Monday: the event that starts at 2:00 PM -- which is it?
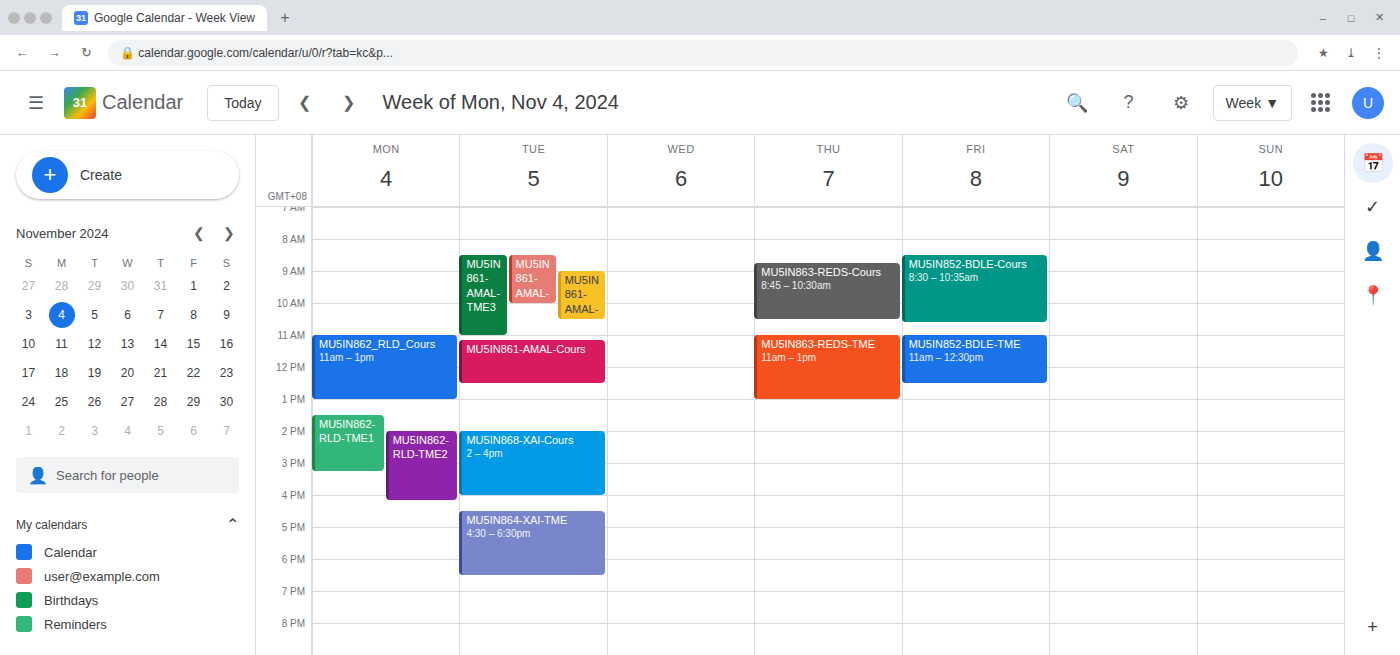
"MU5IN862-RLD-TME2"